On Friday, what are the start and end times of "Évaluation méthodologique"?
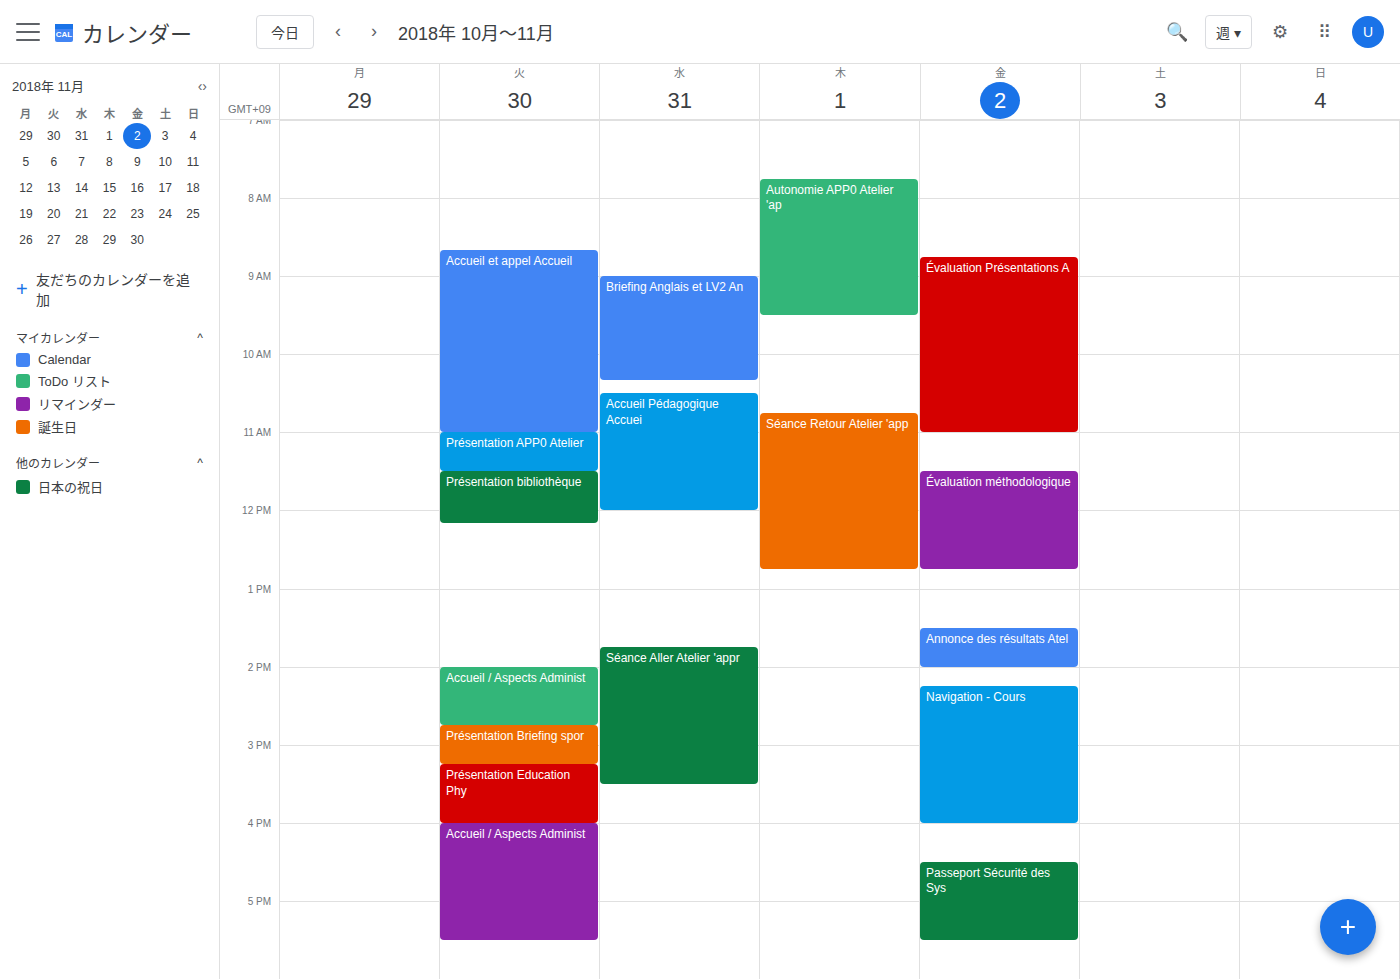
11:30 AM to 12:45 PM